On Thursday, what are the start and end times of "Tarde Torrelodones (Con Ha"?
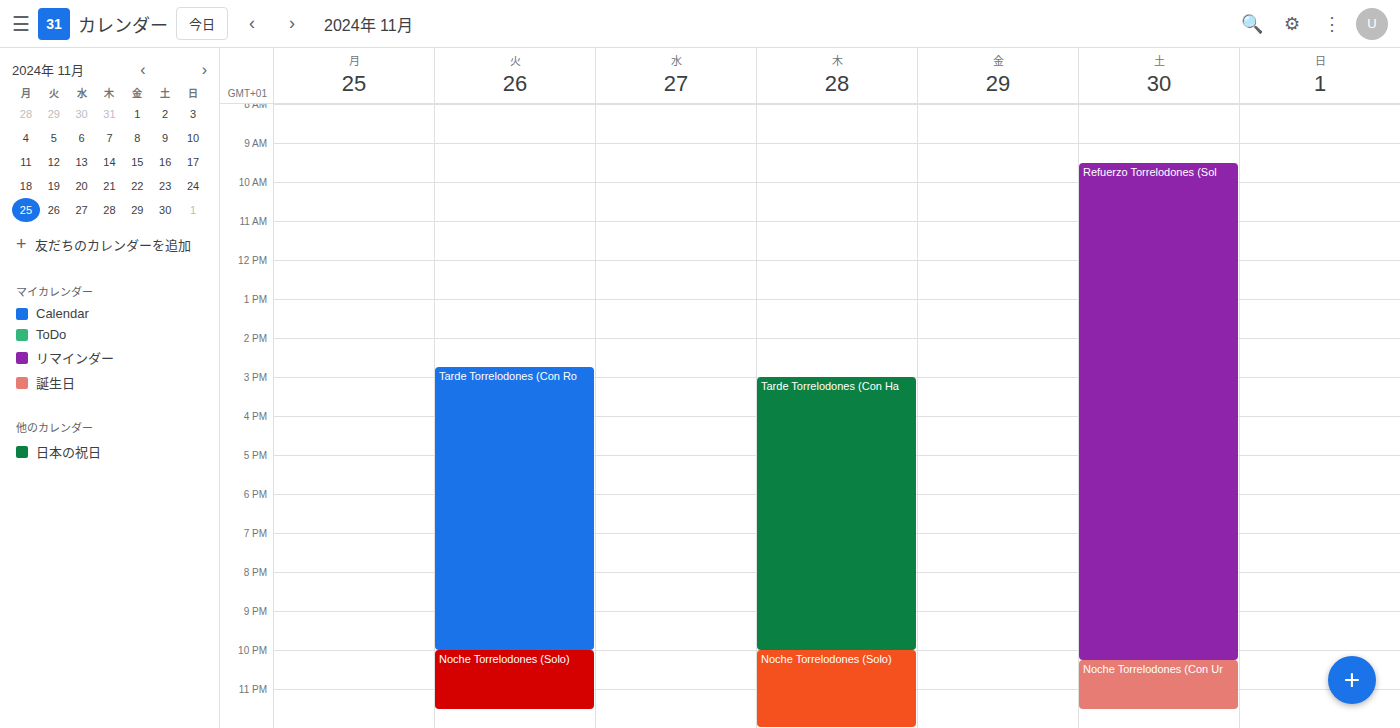
15:00 to 22:00